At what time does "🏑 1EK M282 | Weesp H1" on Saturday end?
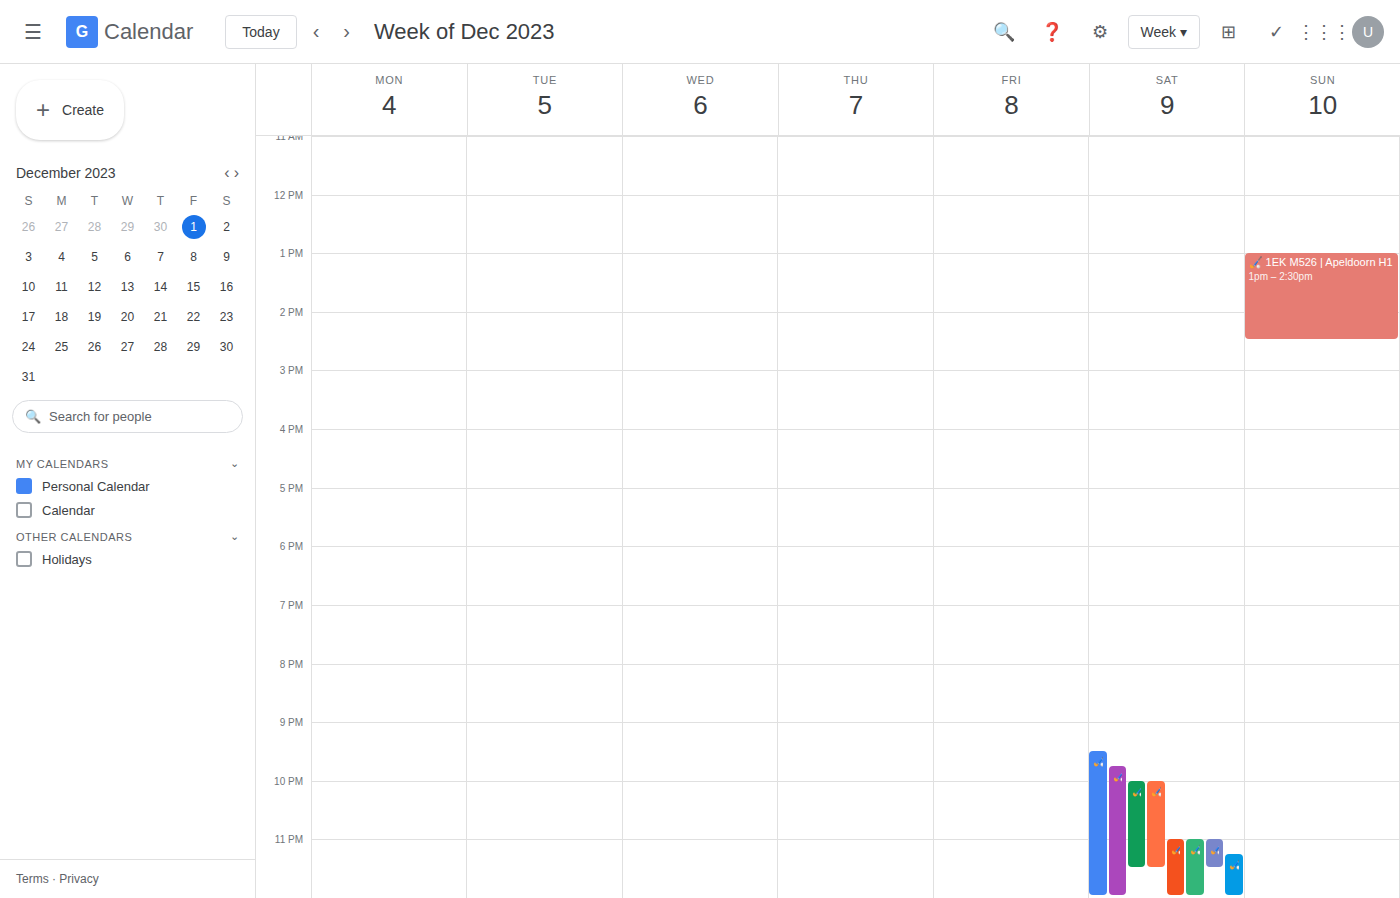
11:30 PM